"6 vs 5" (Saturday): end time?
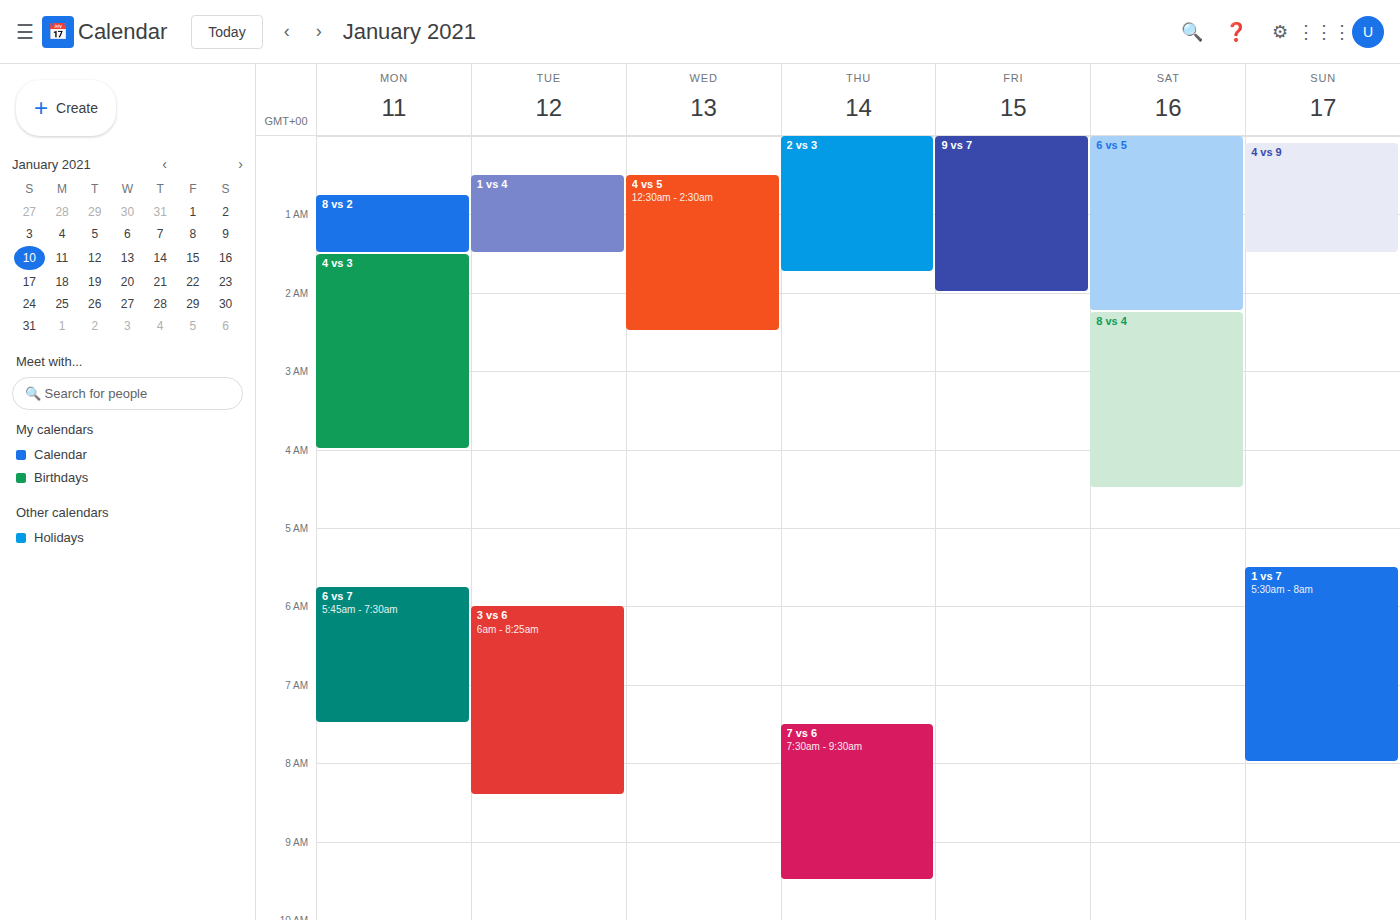
2:15 AM